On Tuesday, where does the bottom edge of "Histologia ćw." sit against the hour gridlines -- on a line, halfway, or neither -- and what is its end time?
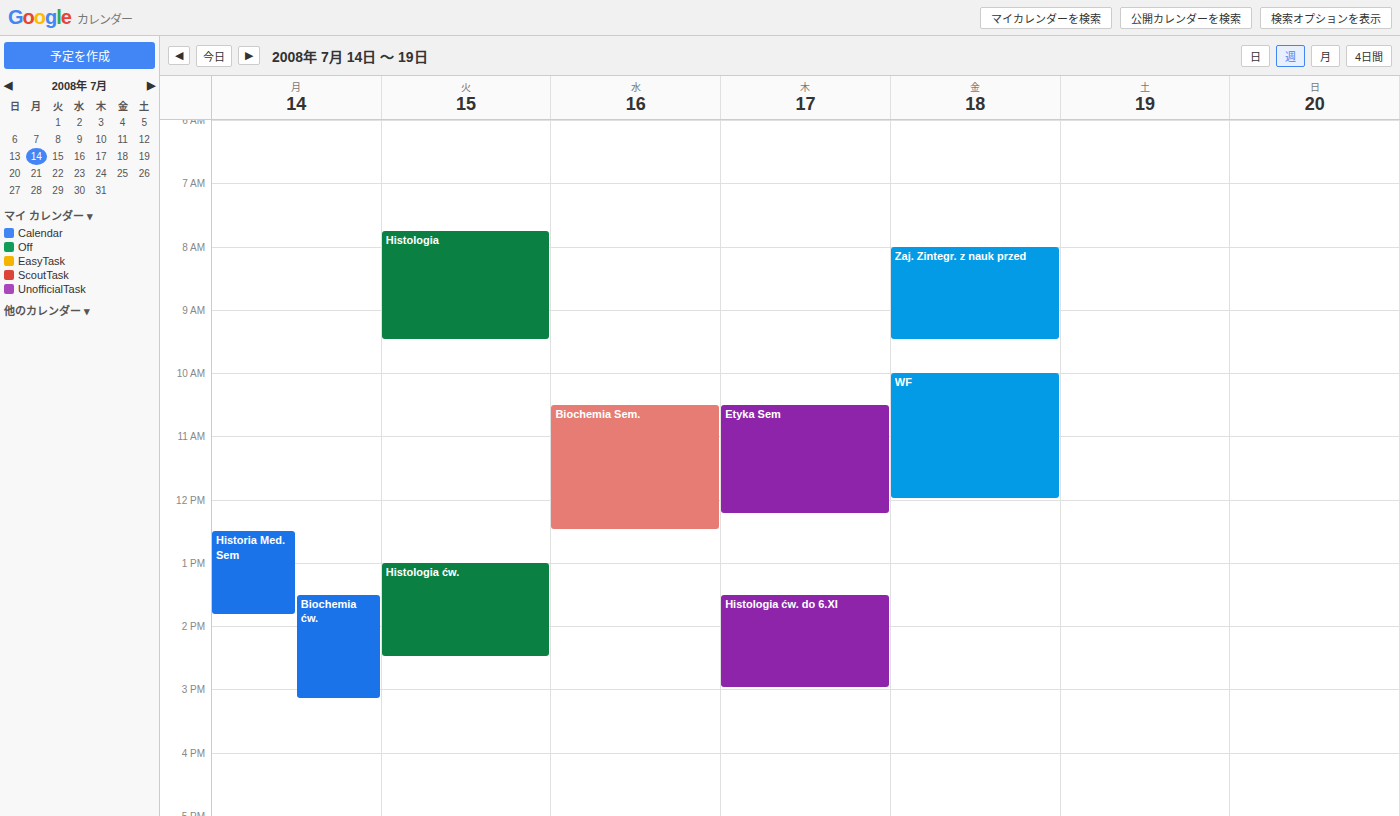
2:30 PM -- halfway between the 2 PM and 3 PM lines.